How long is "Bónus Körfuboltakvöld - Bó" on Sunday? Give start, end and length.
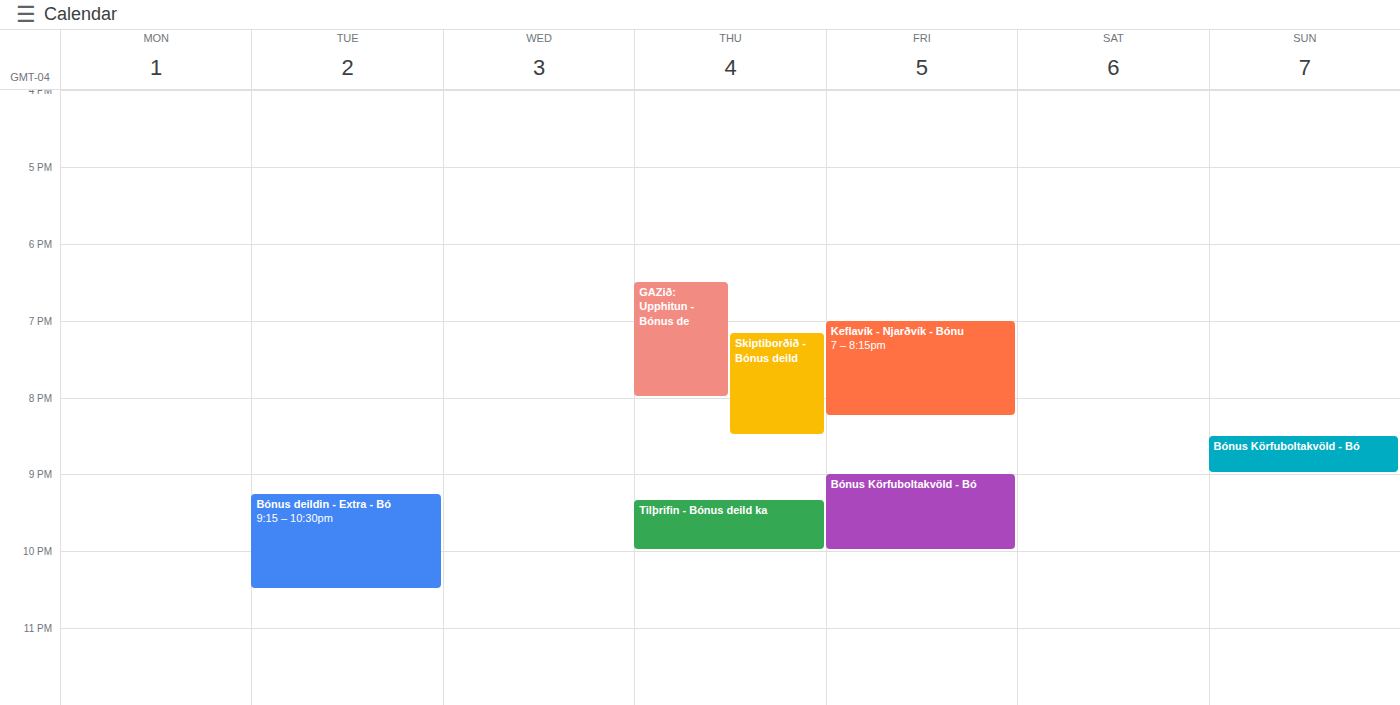
8:30 PM to 9:00 PM, 30 minutes